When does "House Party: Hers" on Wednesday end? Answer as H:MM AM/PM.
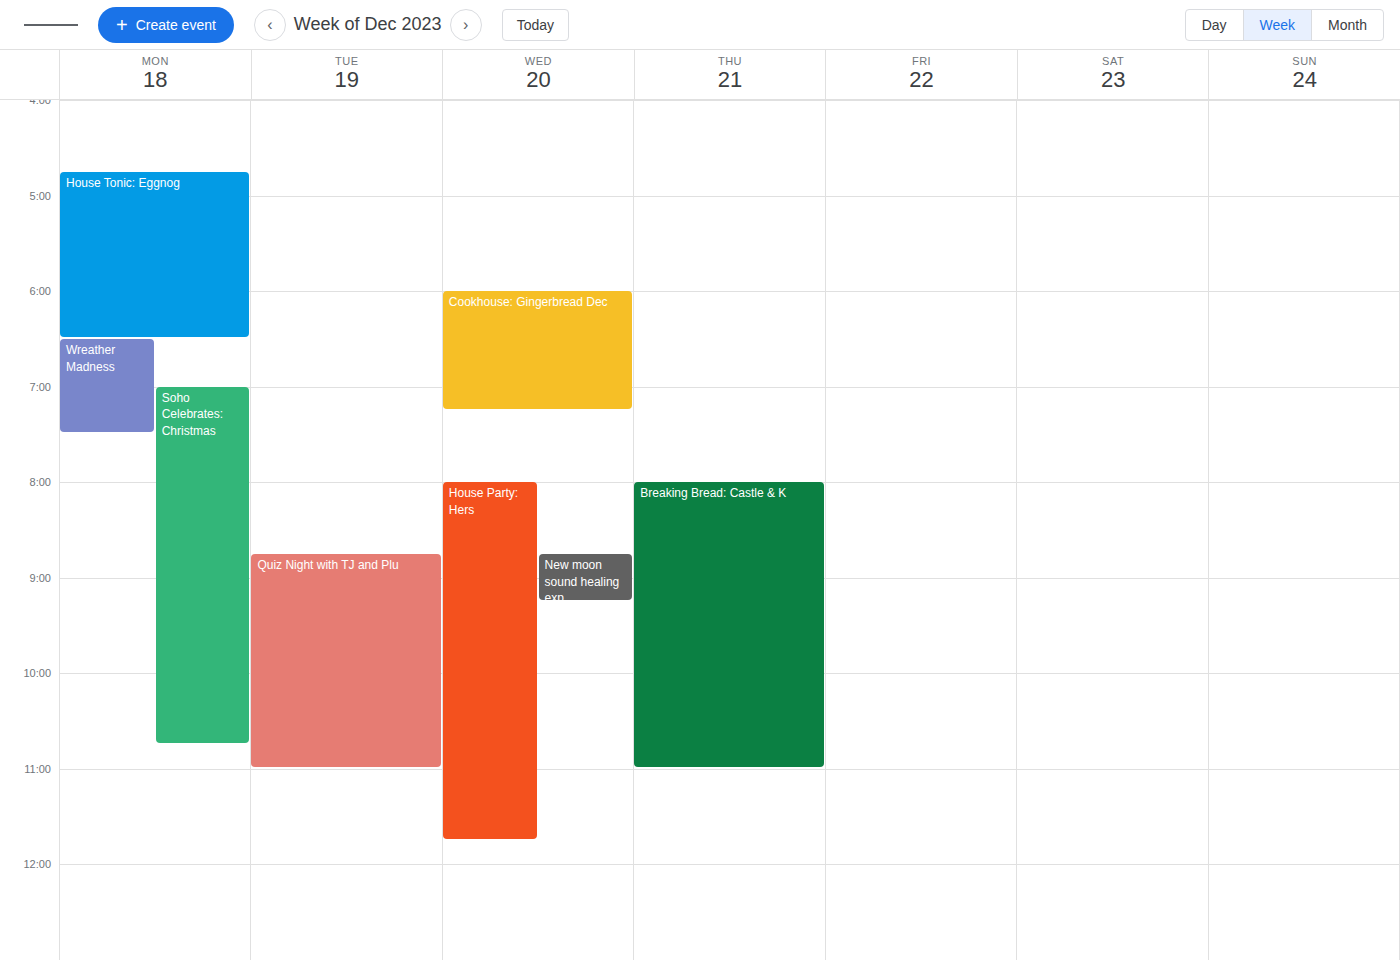
11:45 AM